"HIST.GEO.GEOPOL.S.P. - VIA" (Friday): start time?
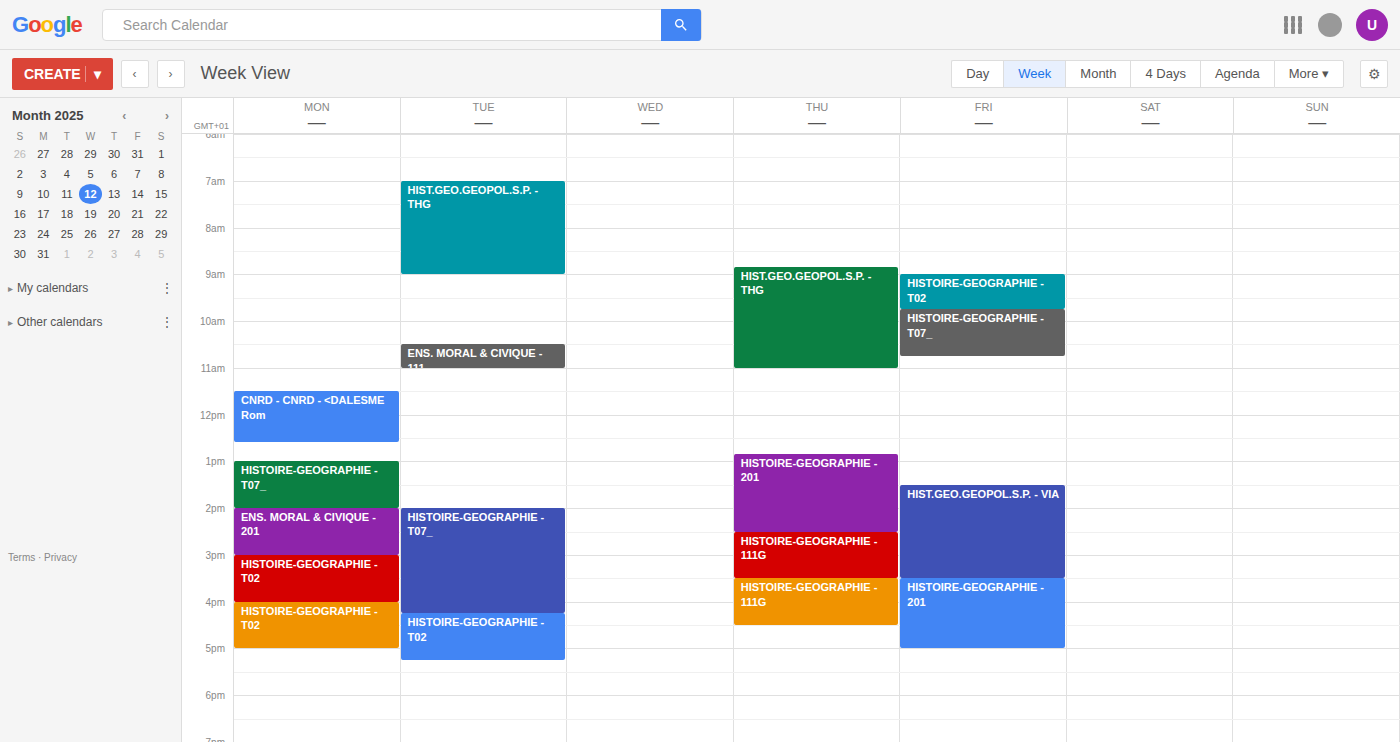
1:30 PM